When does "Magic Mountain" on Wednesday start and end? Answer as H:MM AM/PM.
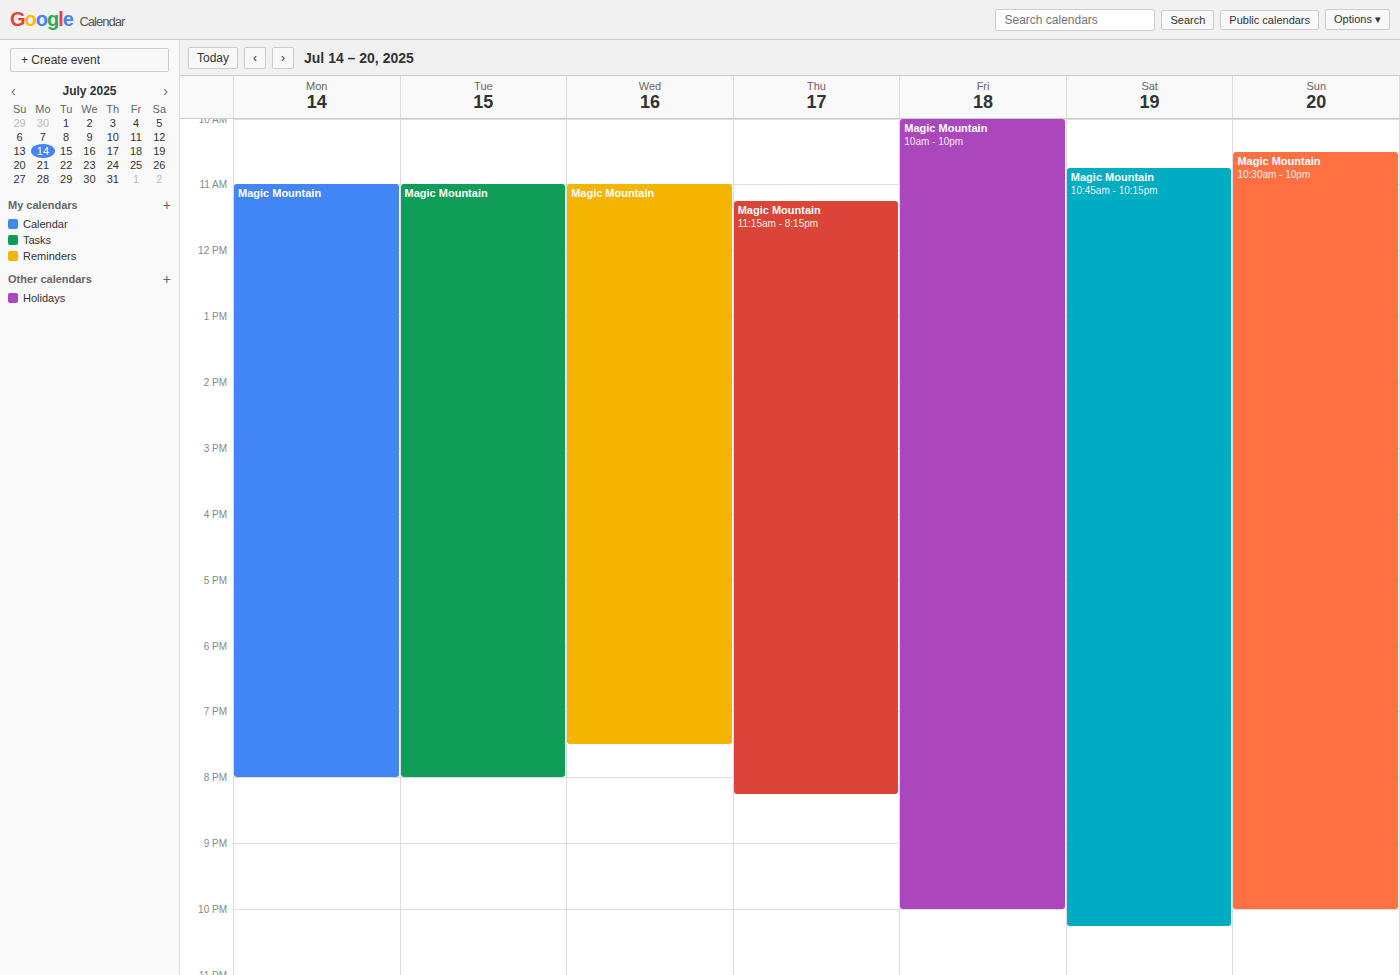
11:00 AM to 7:30 PM